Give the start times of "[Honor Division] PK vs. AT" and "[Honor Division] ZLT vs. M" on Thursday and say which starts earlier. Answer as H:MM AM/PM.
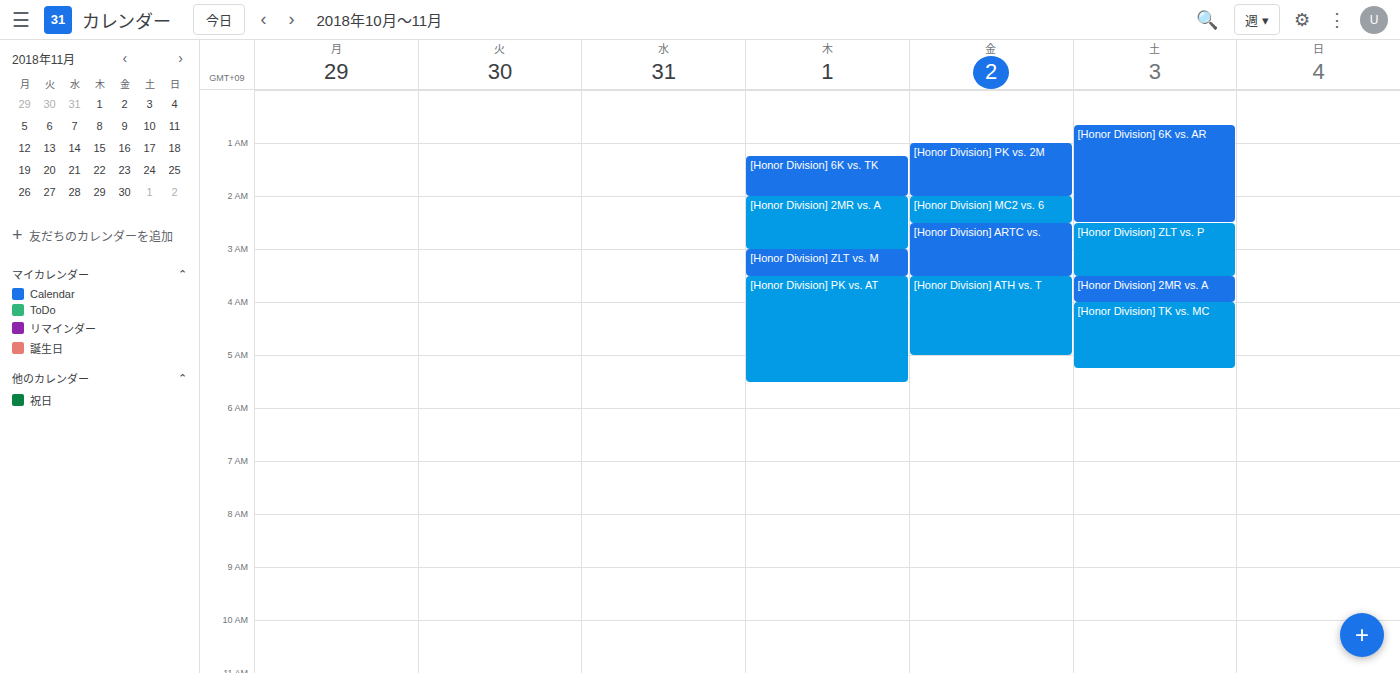
"[Honor Division] ZLT vs. M" 3:00 AM; "[Honor Division] PK vs. AT" 3:30 AM.